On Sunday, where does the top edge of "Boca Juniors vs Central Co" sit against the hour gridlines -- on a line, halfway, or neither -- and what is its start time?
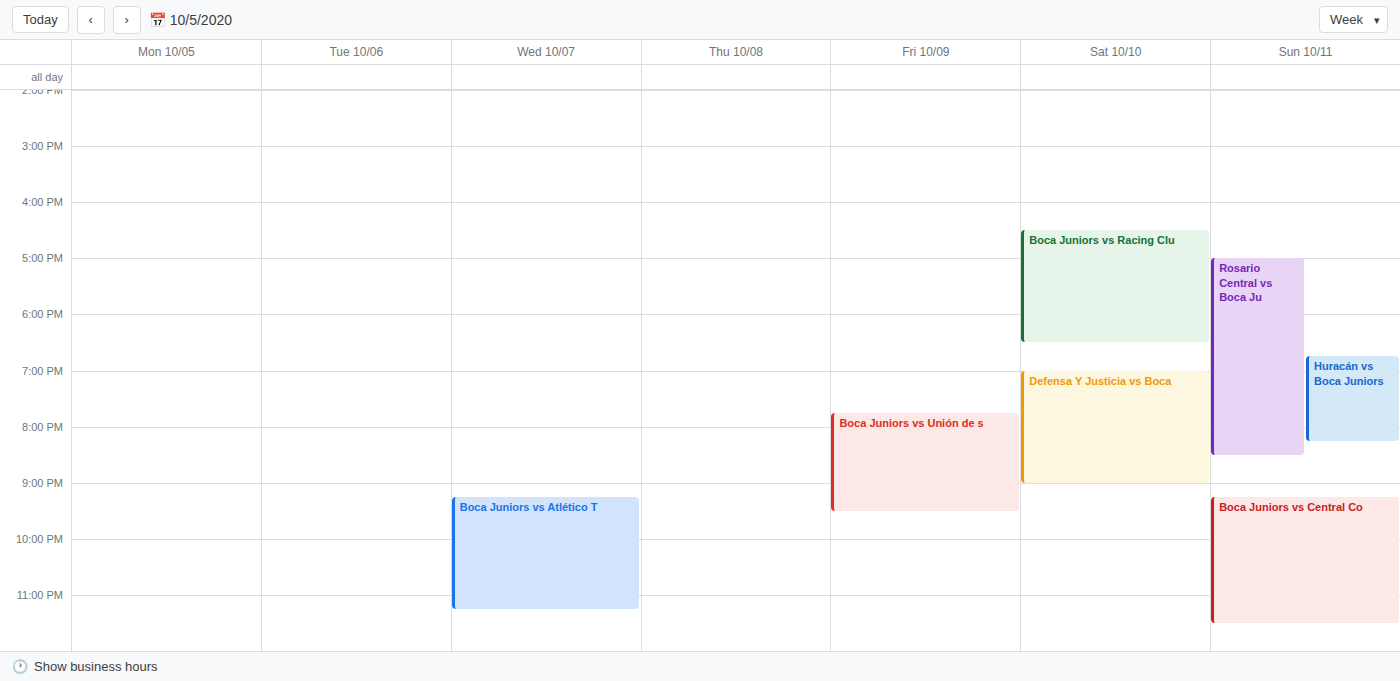
9:15 PM -- neither: a quarter of the way from the 9 PM line to the 10 PM line.